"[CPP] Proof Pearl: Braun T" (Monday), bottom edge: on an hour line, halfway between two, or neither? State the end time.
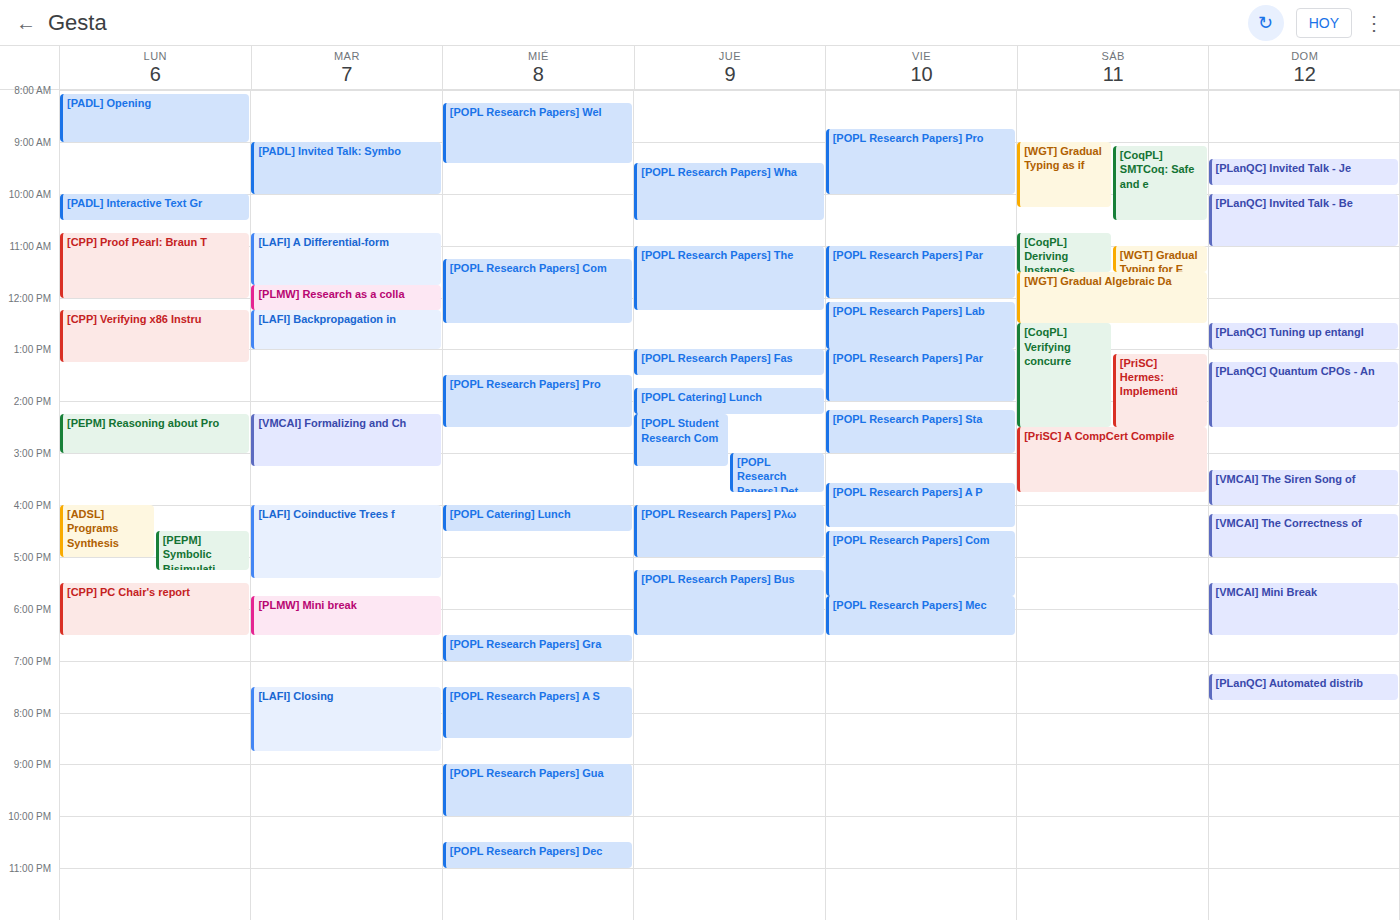
12:00 PM -- exactly on the 12 PM line.